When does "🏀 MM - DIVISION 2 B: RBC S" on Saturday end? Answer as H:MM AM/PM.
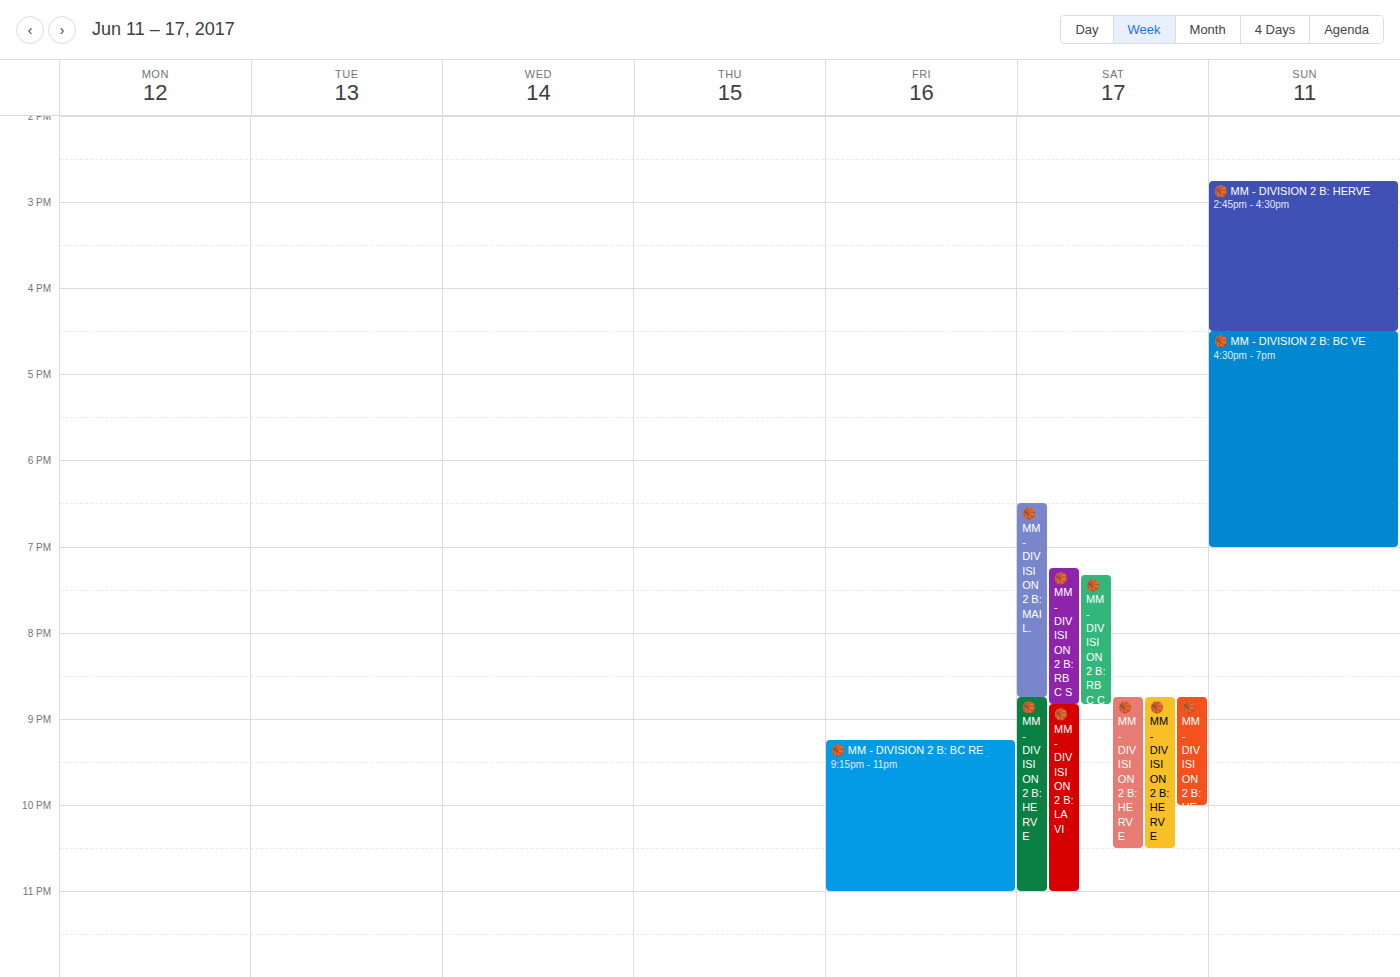
8:50 PM